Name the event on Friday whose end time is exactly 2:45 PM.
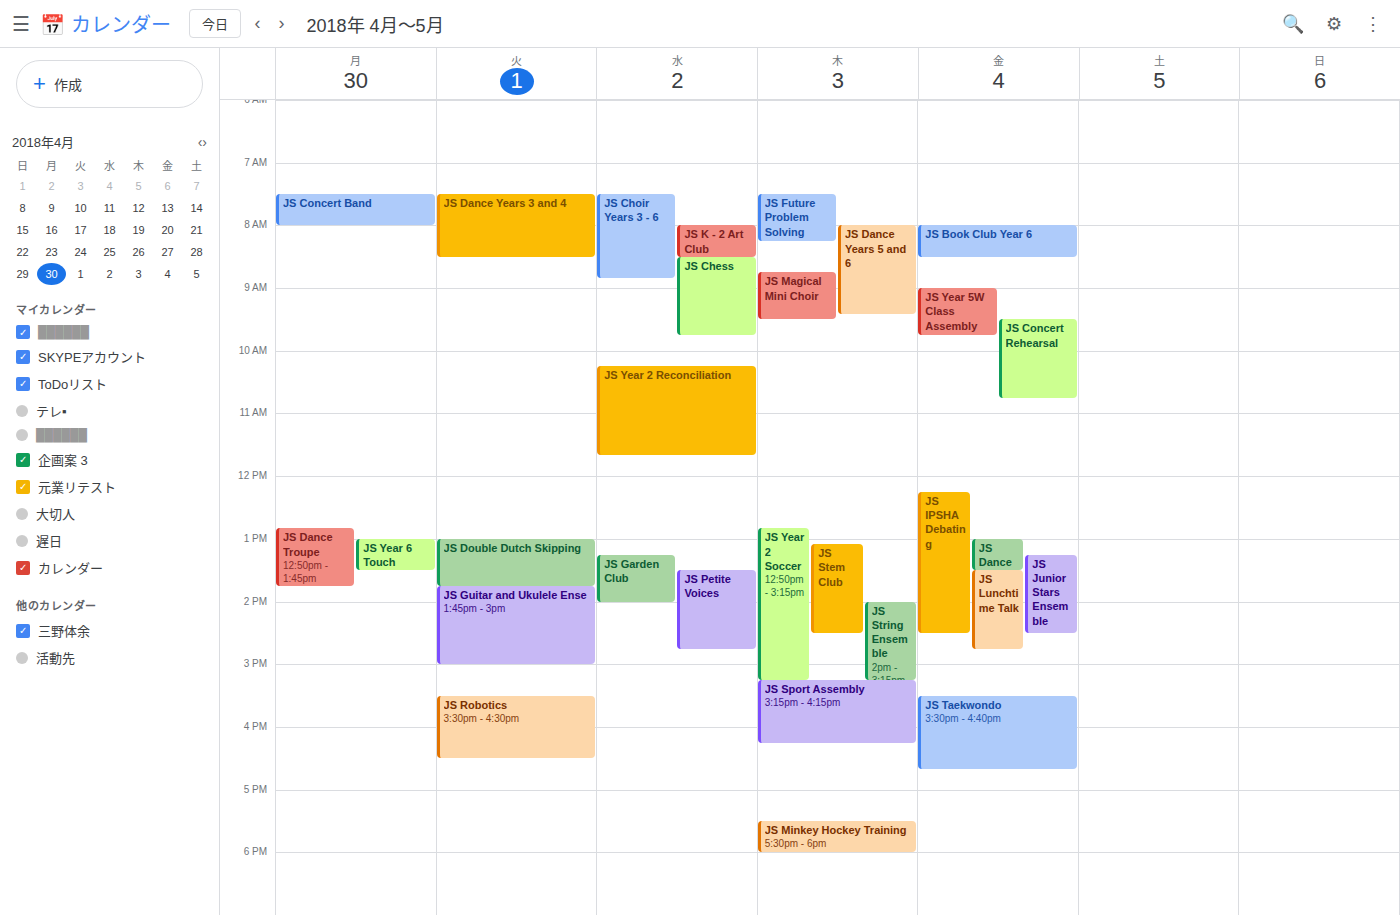
"JS Lunchtime Talk"